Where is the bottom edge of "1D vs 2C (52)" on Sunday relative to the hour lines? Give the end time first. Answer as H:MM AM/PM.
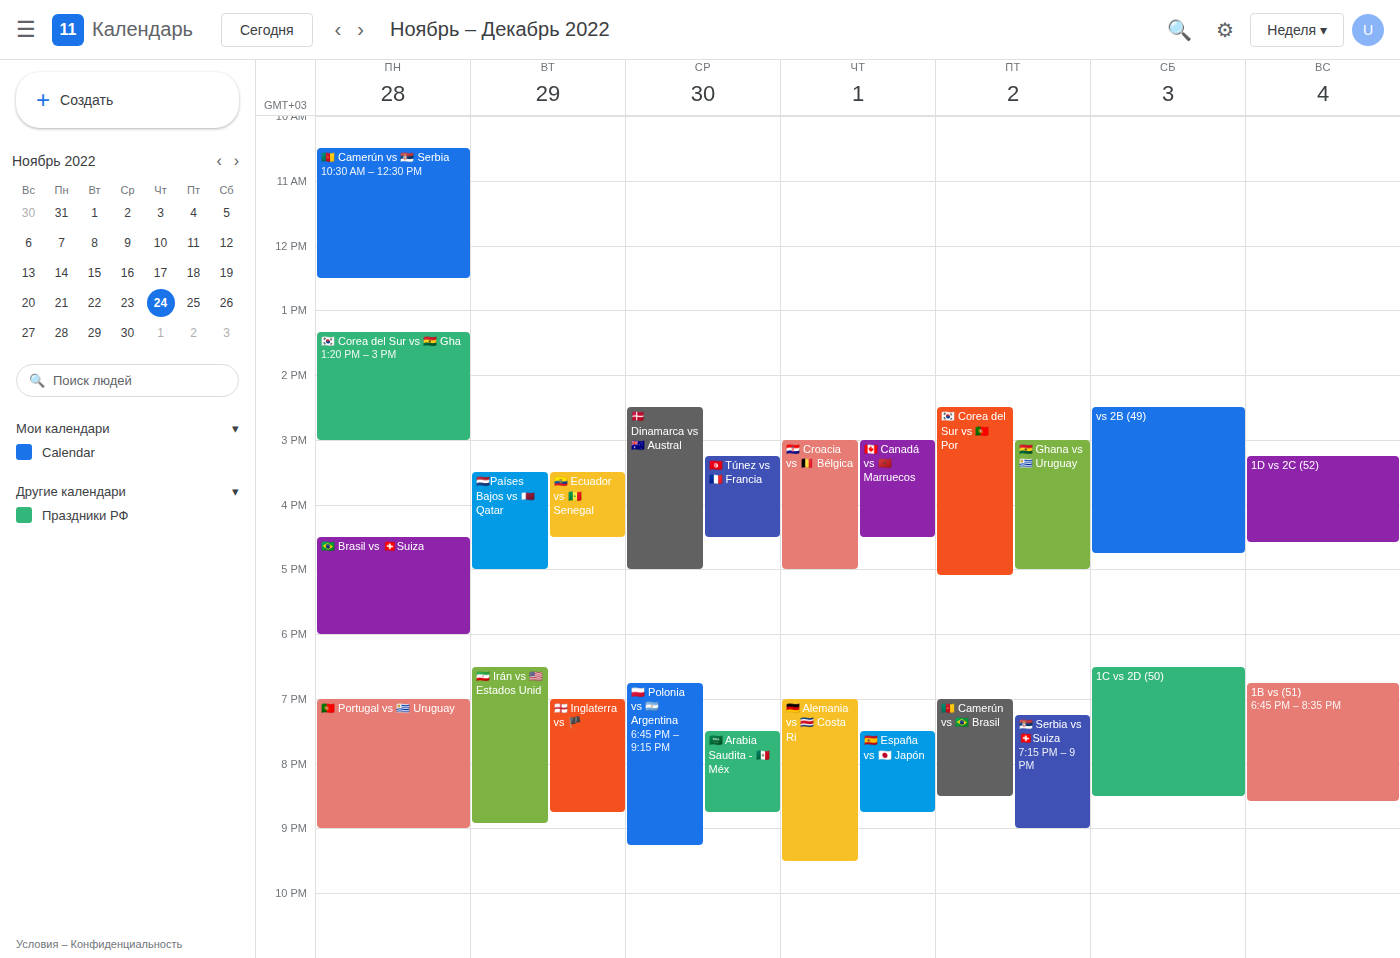
4:35 PM -- neither: 35 minutes below the 4 PM line and 25 minutes above the 5 PM line.